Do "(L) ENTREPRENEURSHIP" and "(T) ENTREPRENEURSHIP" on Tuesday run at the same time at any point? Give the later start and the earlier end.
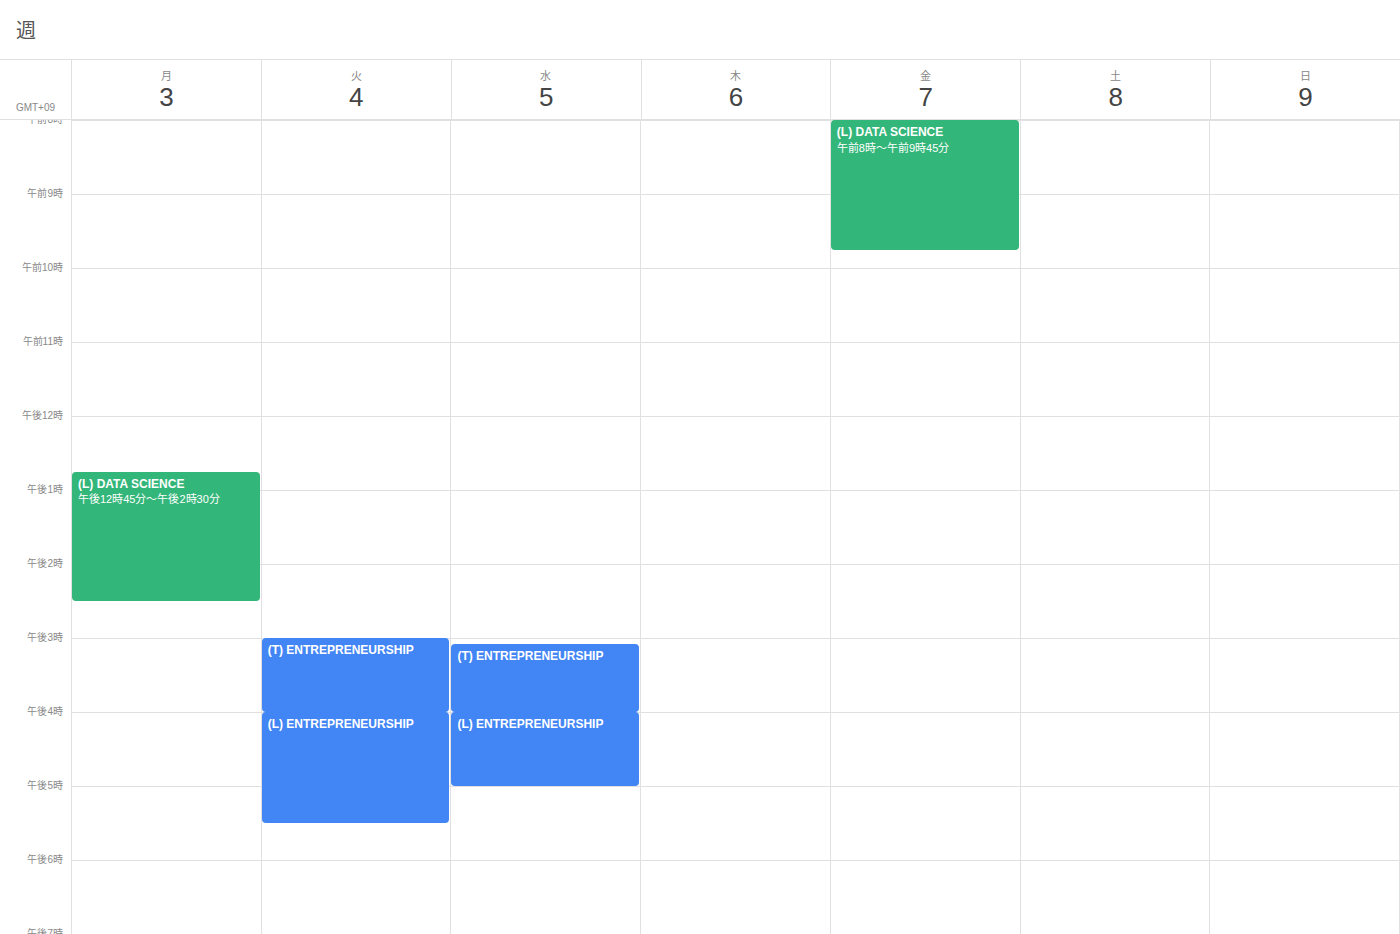
"(T) ENTREPRENEURSHIP" ends at 4:00 PM, exactly when "(L) ENTREPRENEURSHIP" starts -- they touch but do not overlap.